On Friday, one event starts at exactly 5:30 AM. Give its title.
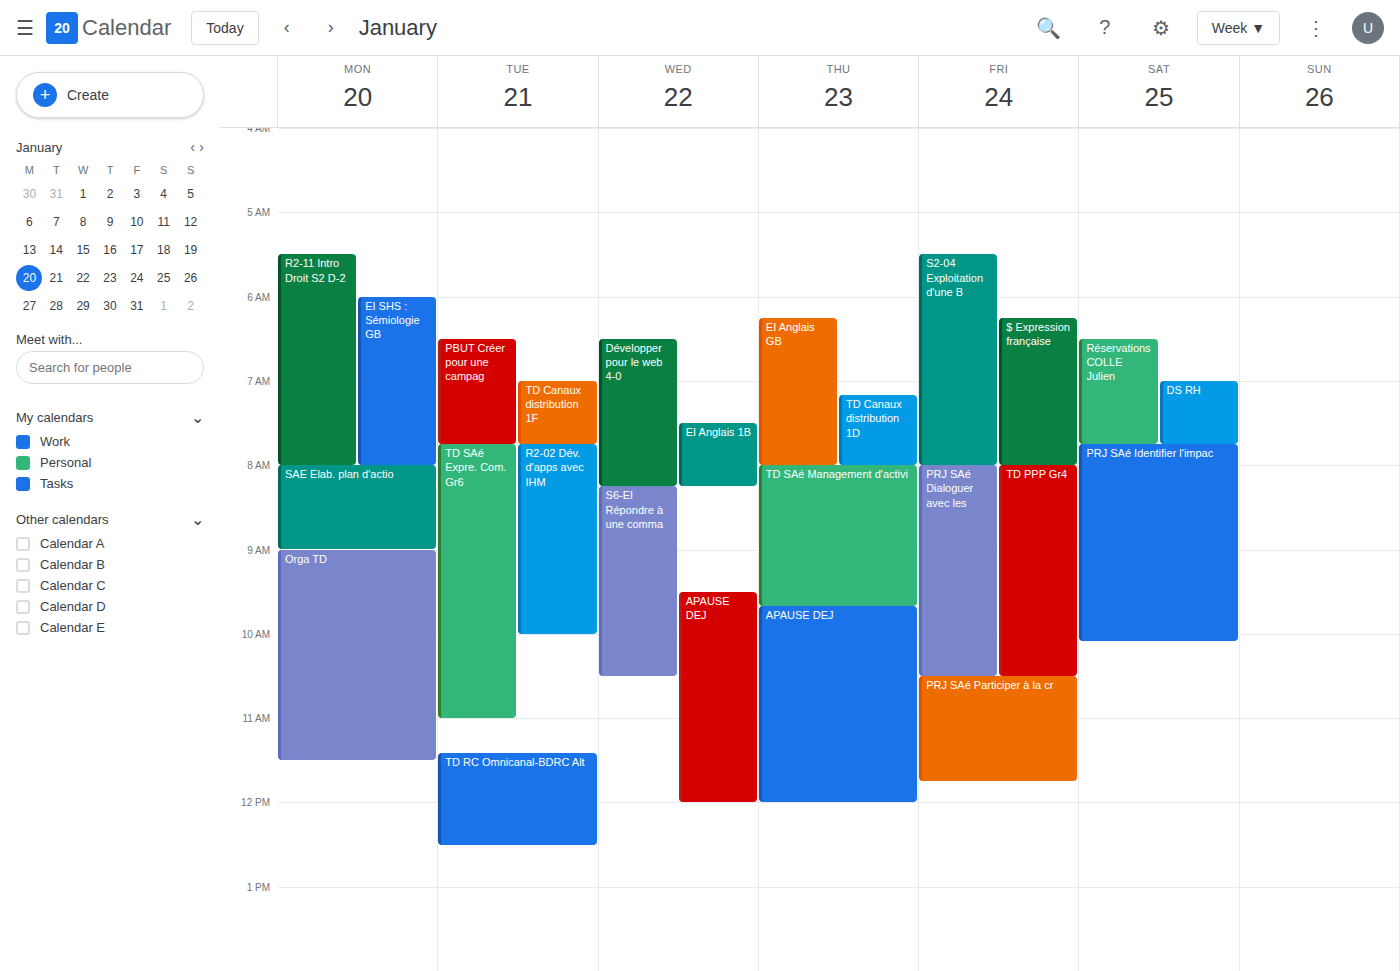
"S2-04 Exploitation d'une B"